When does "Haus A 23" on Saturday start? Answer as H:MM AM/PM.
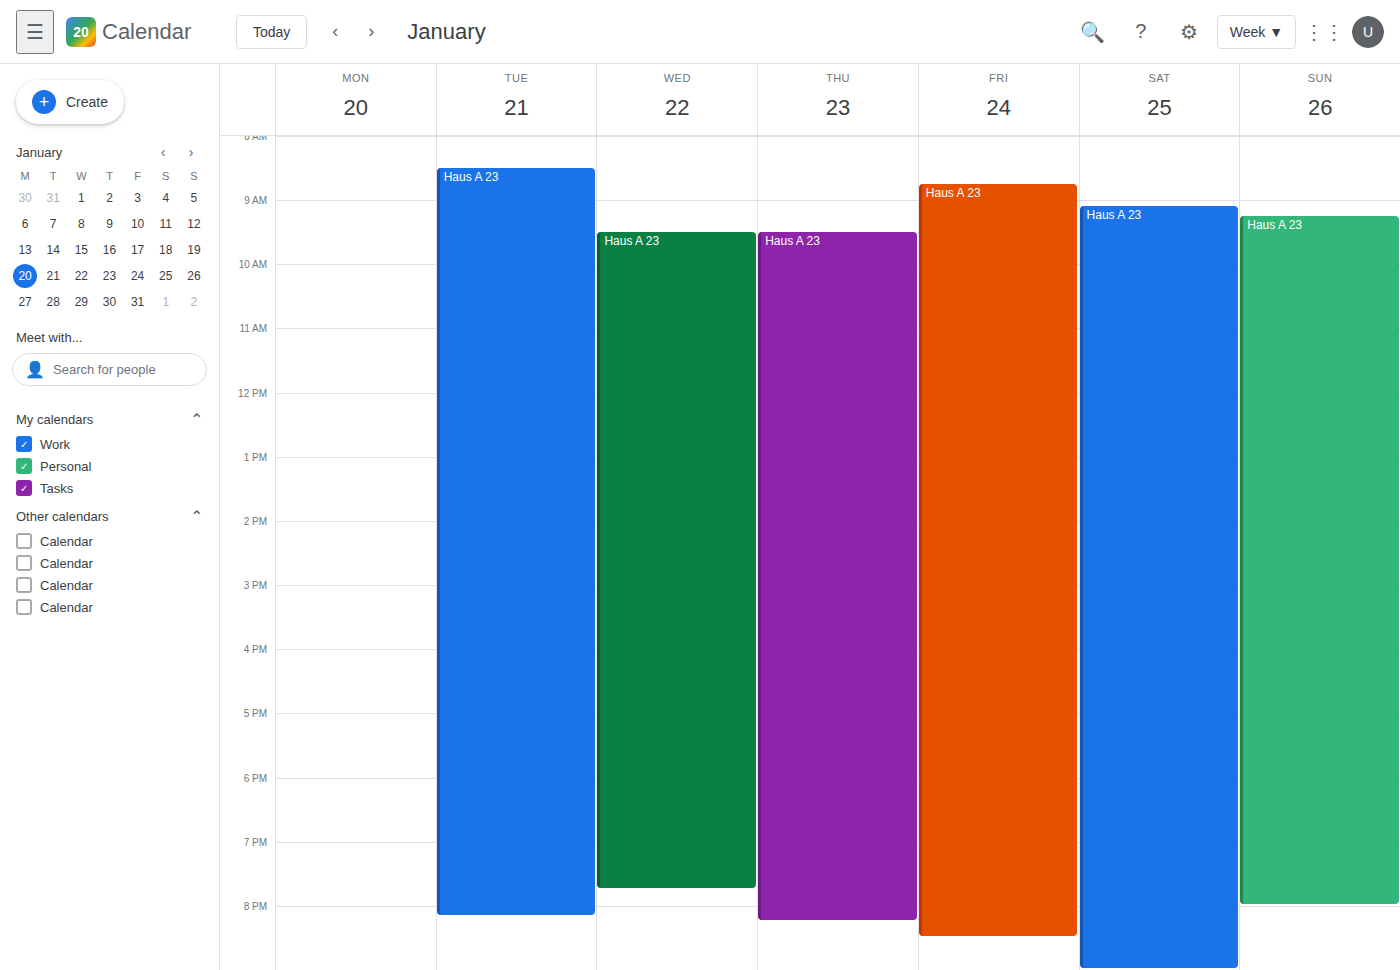
9:05 AM